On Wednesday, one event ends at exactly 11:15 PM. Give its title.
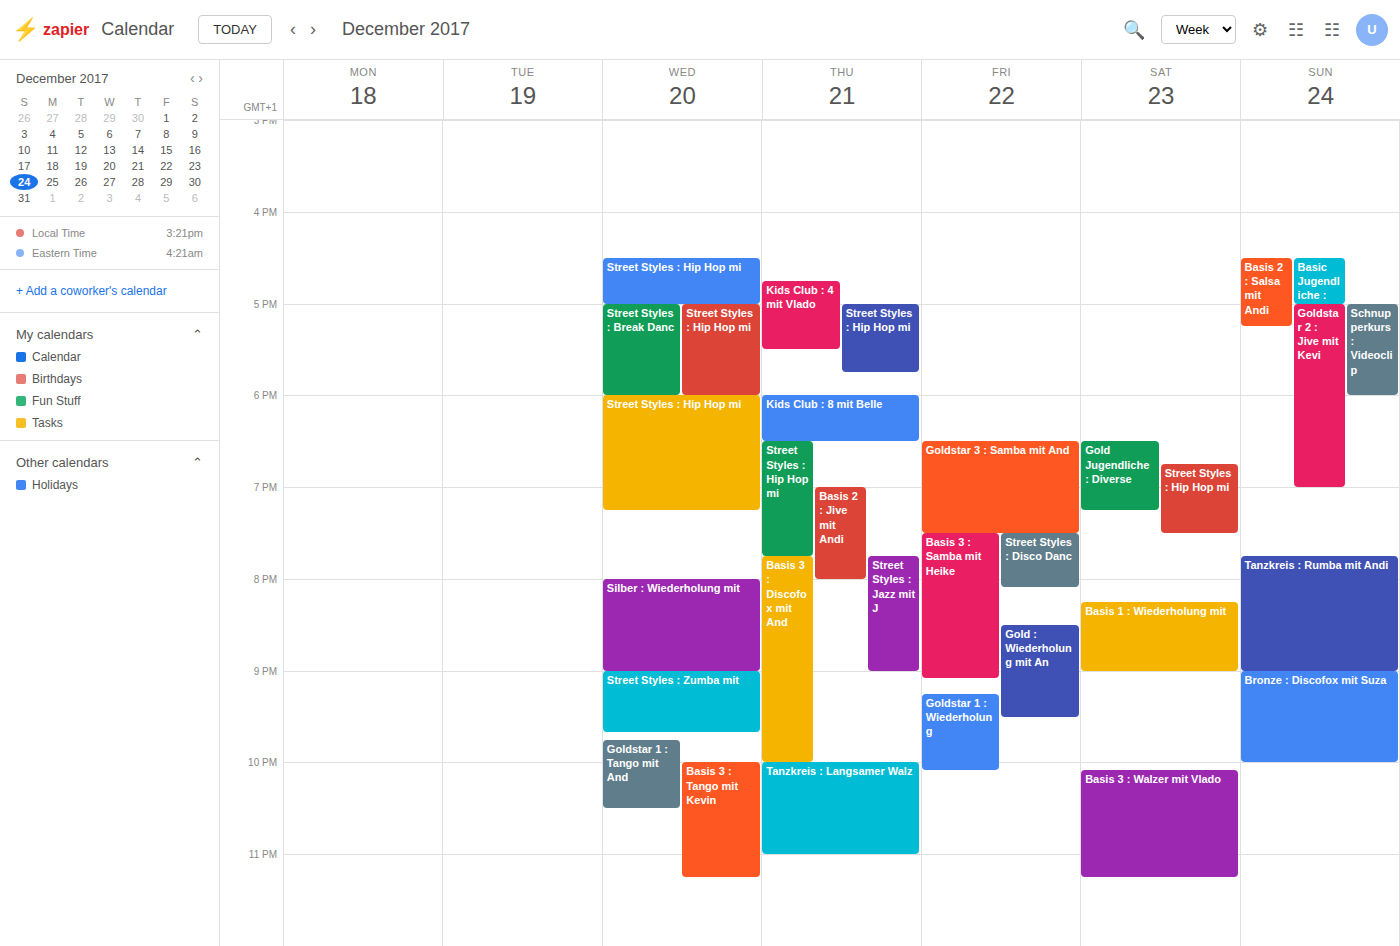
"Basis 3 : Tango mit Kevin"